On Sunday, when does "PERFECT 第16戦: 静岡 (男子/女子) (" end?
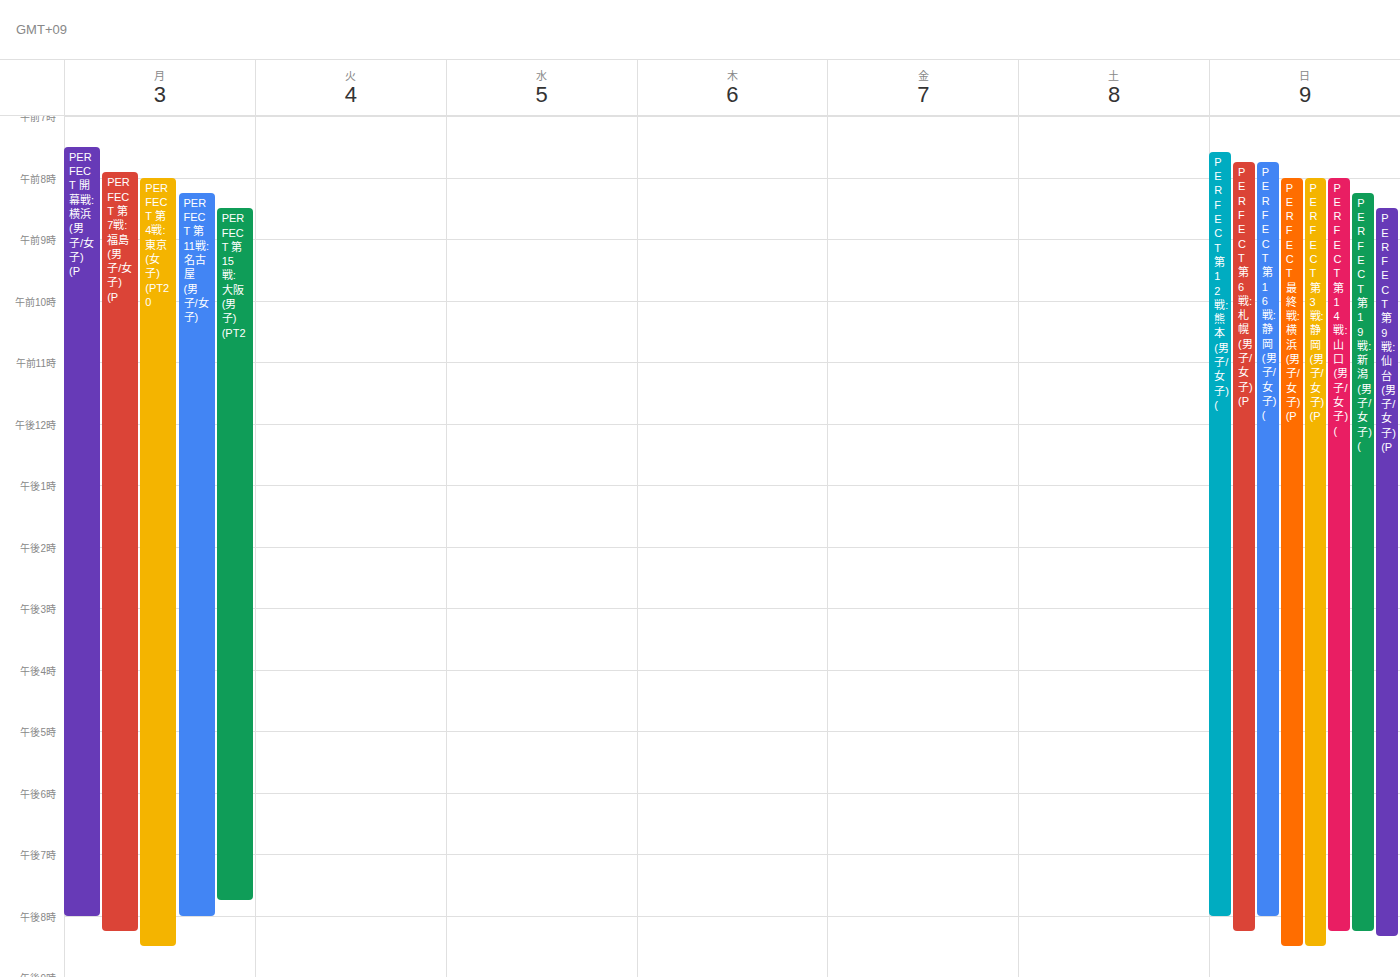
8:00 PM